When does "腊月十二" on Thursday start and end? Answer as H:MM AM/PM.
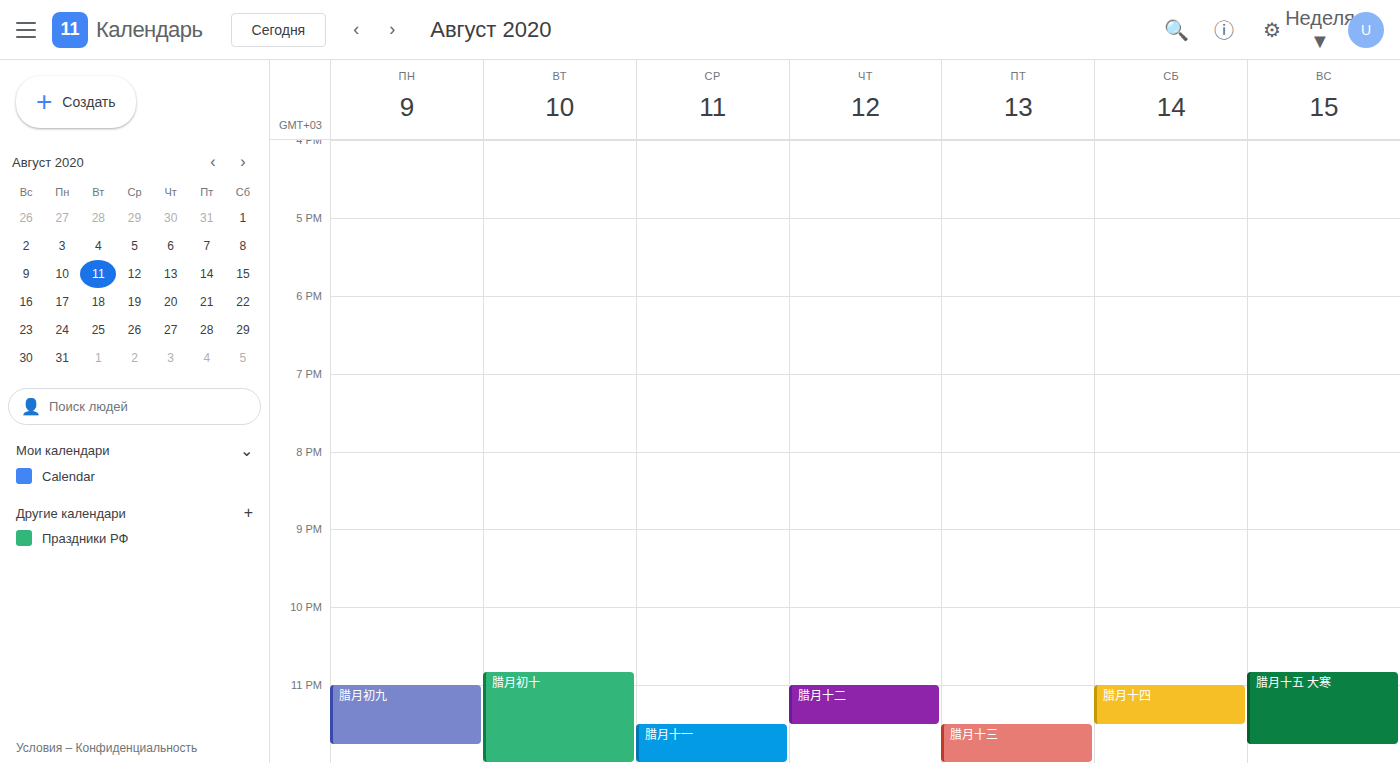
11:00 PM to 11:30 PM